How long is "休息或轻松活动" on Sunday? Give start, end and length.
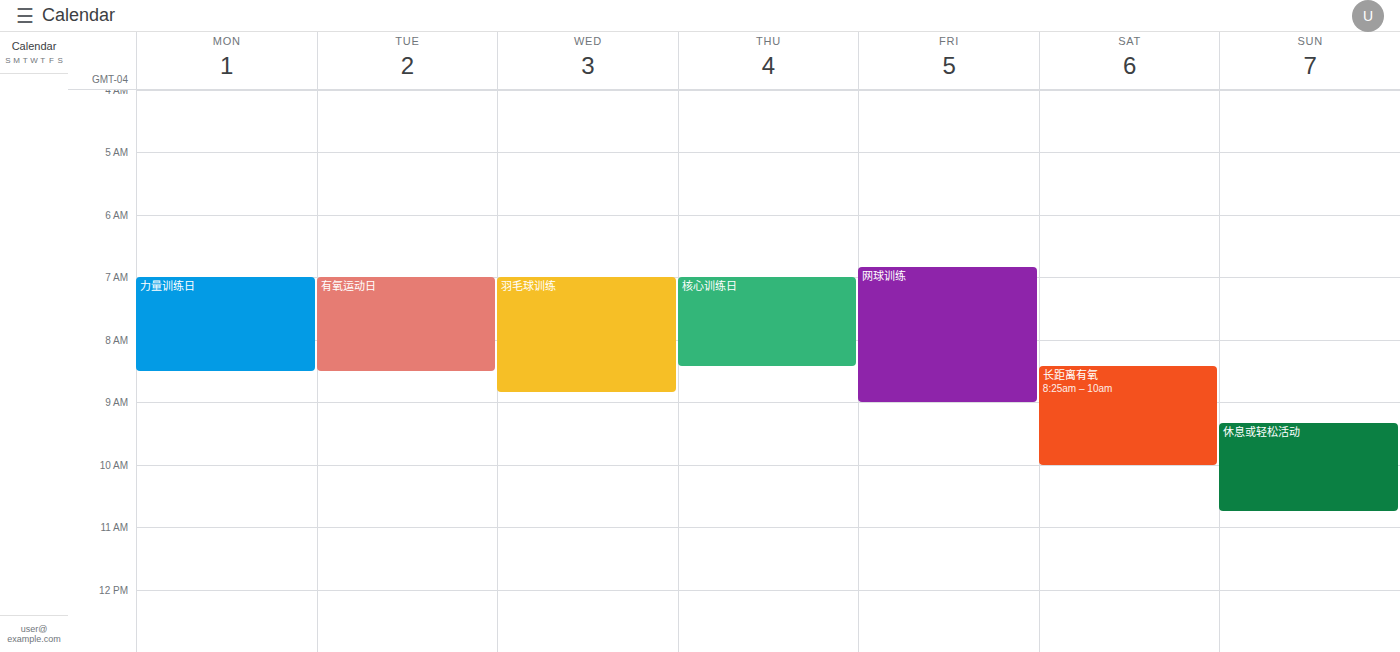
9:20 AM to 10:45 AM, 1 hour 25 minutes